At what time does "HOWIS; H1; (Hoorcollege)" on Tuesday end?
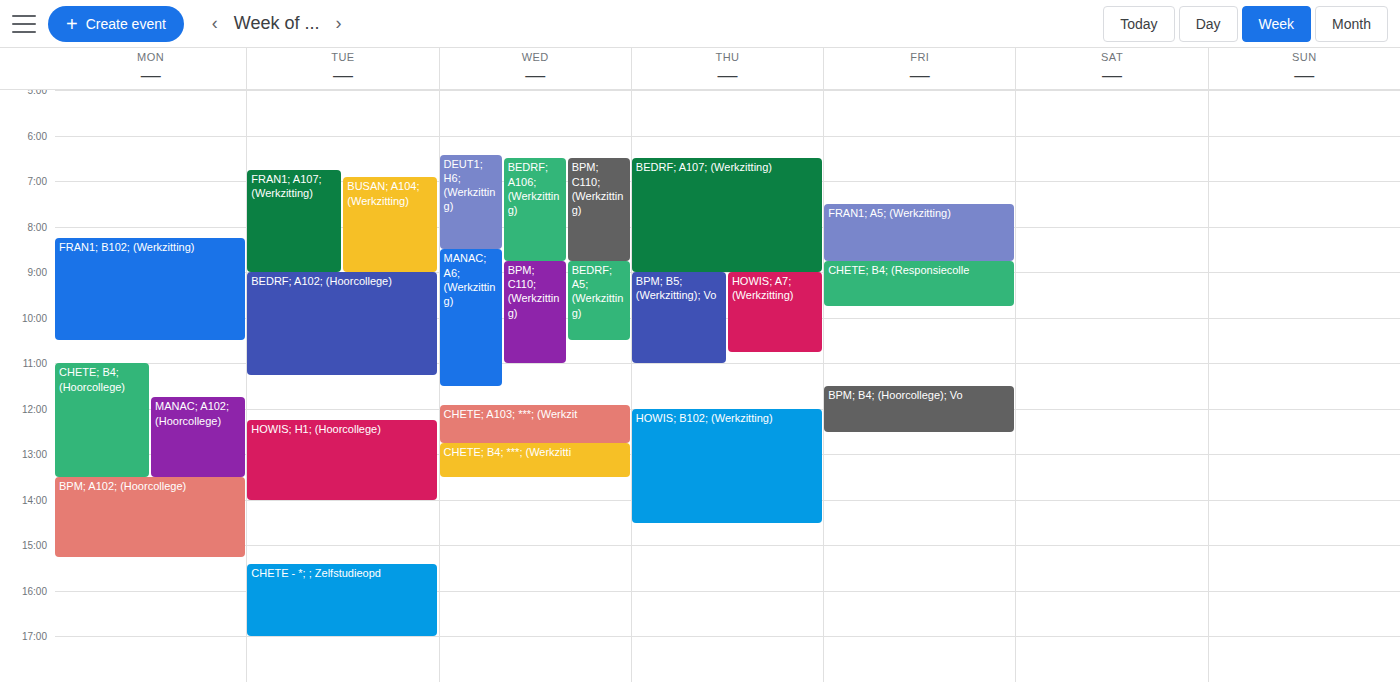
2:00 PM